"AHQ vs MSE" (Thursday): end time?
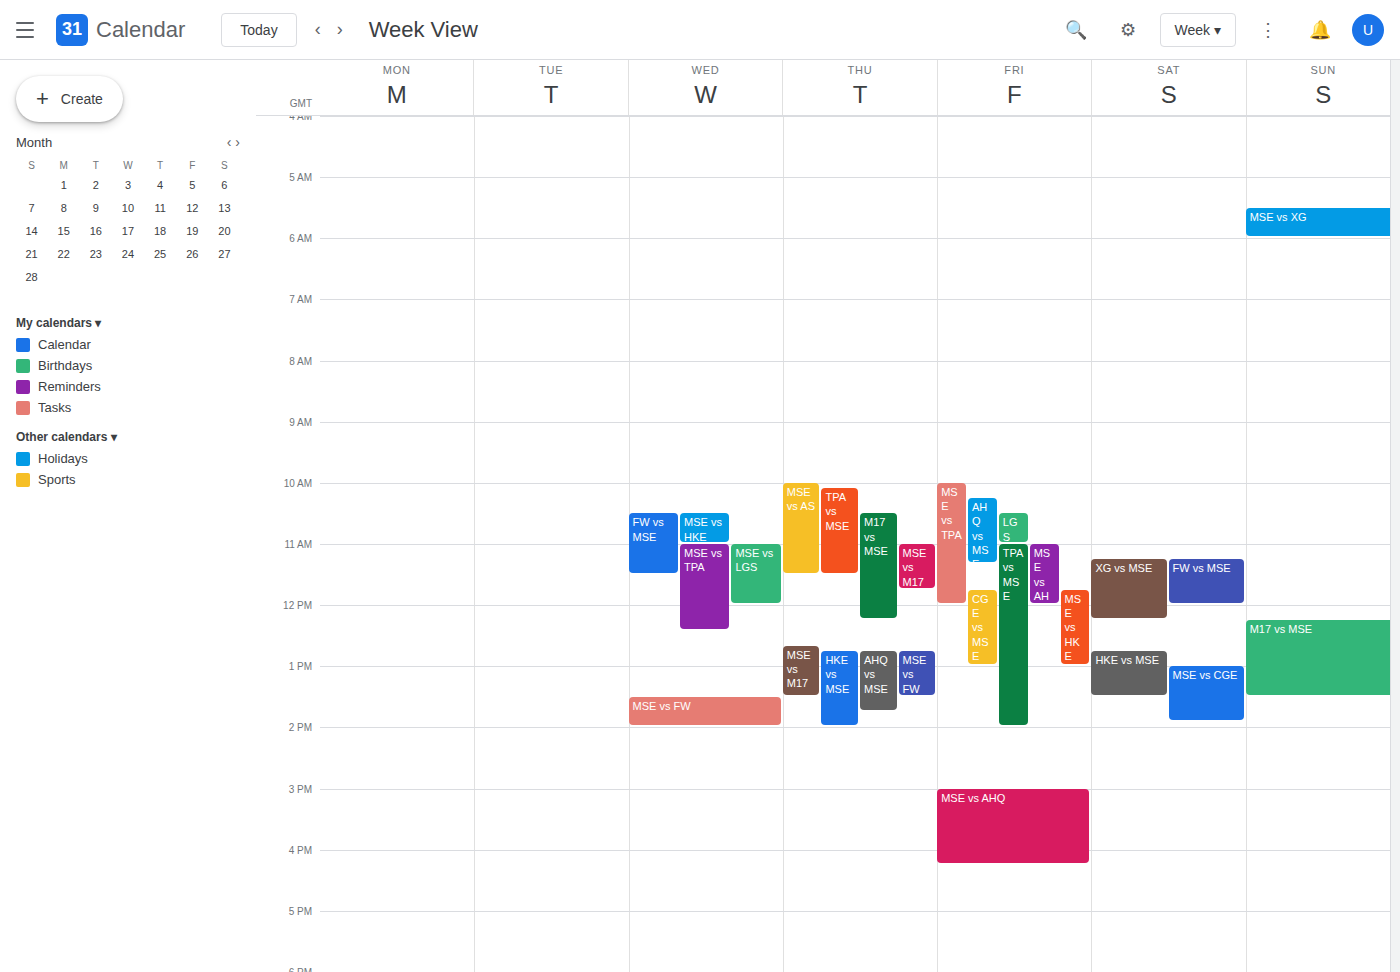
13:45